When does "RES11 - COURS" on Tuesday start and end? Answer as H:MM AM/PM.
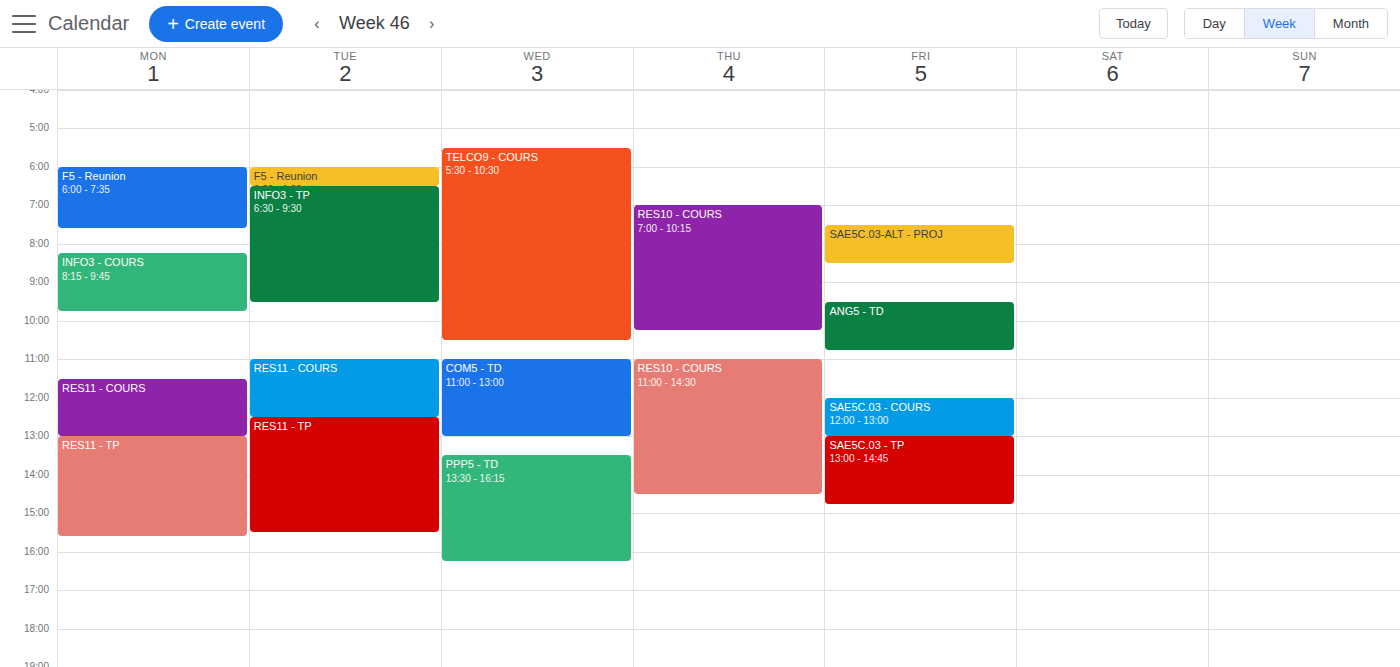
11:00 AM to 12:30 PM